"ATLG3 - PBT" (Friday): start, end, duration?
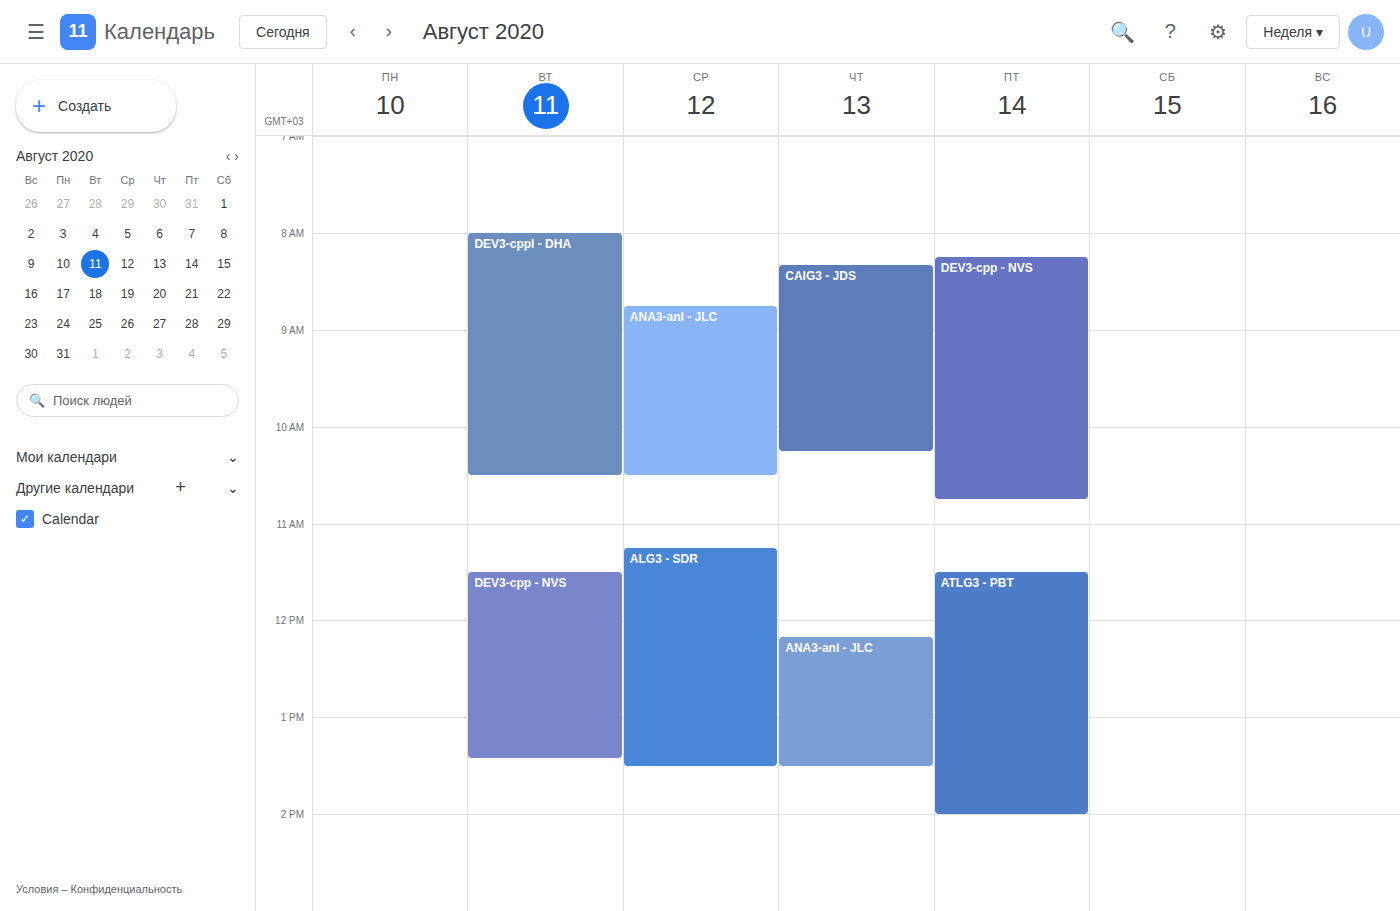
11:30 AM to 2:00 PM, 2 hours 30 minutes